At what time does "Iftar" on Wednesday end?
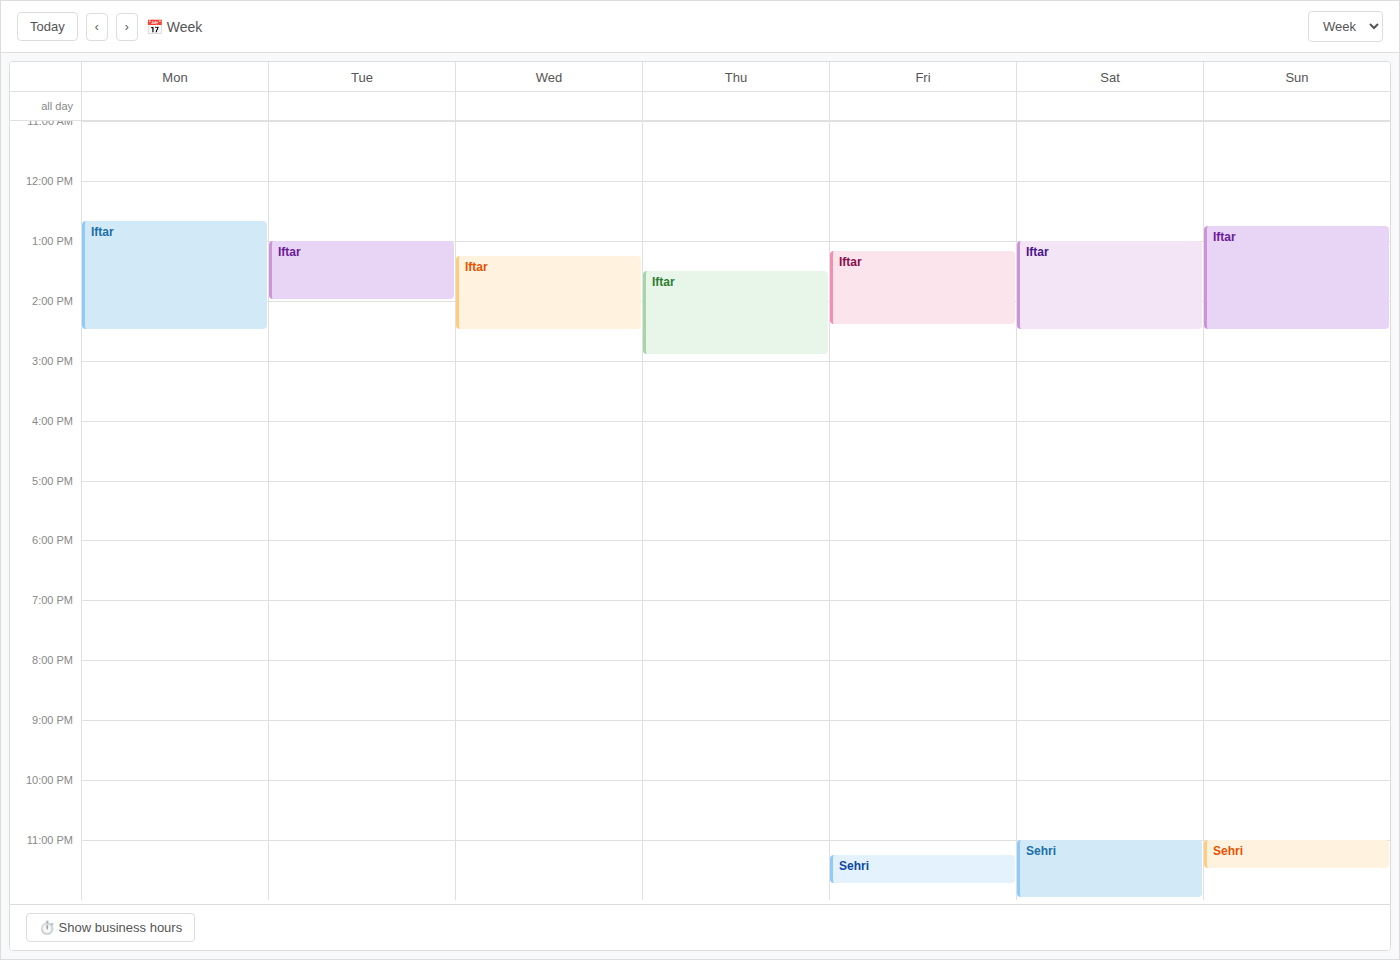
2:30 PM